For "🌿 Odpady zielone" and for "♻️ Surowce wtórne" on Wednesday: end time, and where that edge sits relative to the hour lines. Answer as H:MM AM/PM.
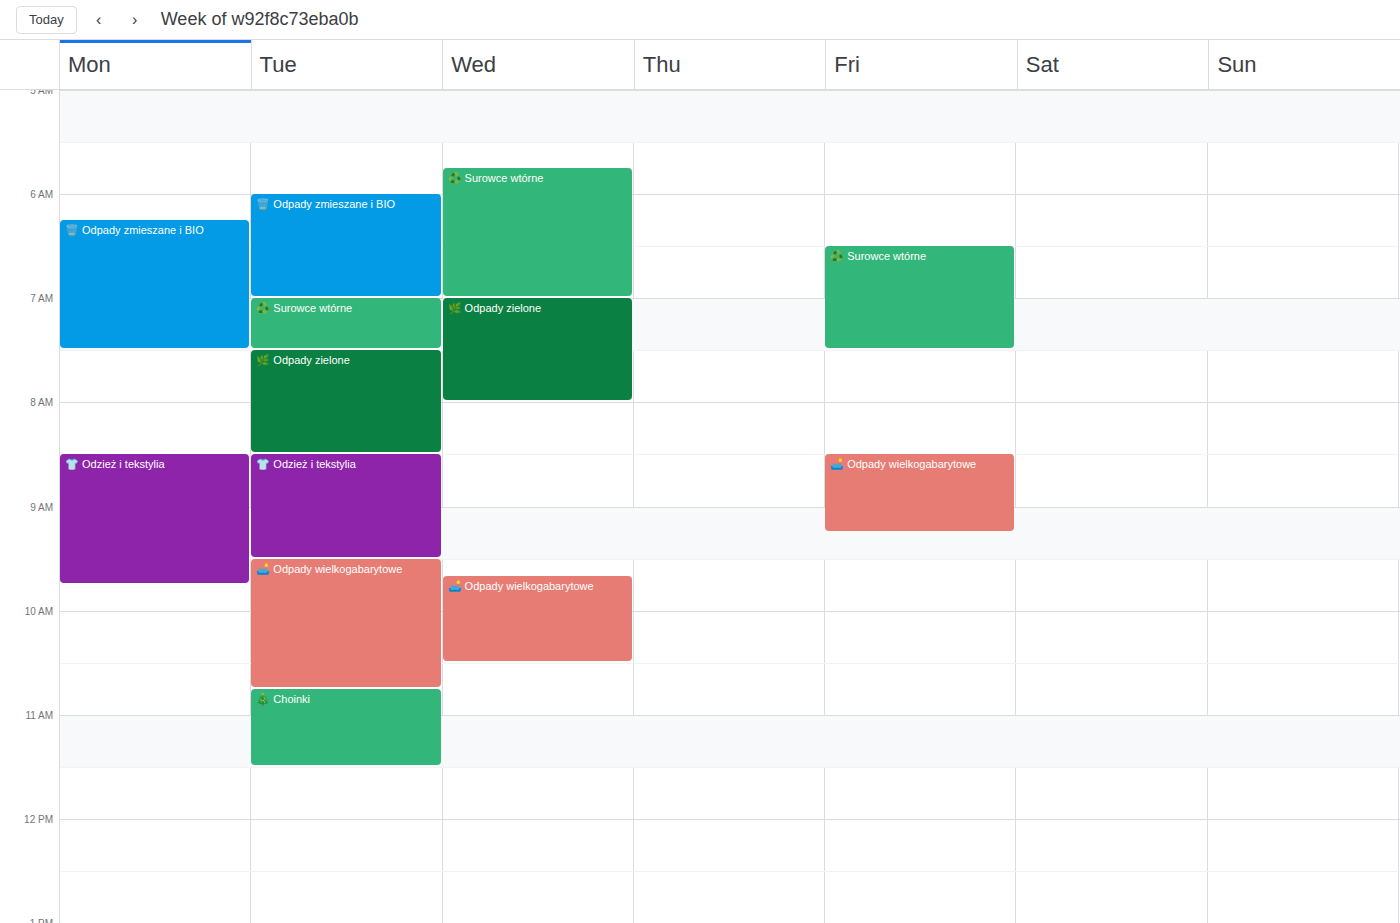
"🌿 Odpady zielone": 8:00 AM, exactly on the 8 AM line. "♻️ Surowce wtórne": 7:00 AM, exactly on the 7 AM line.